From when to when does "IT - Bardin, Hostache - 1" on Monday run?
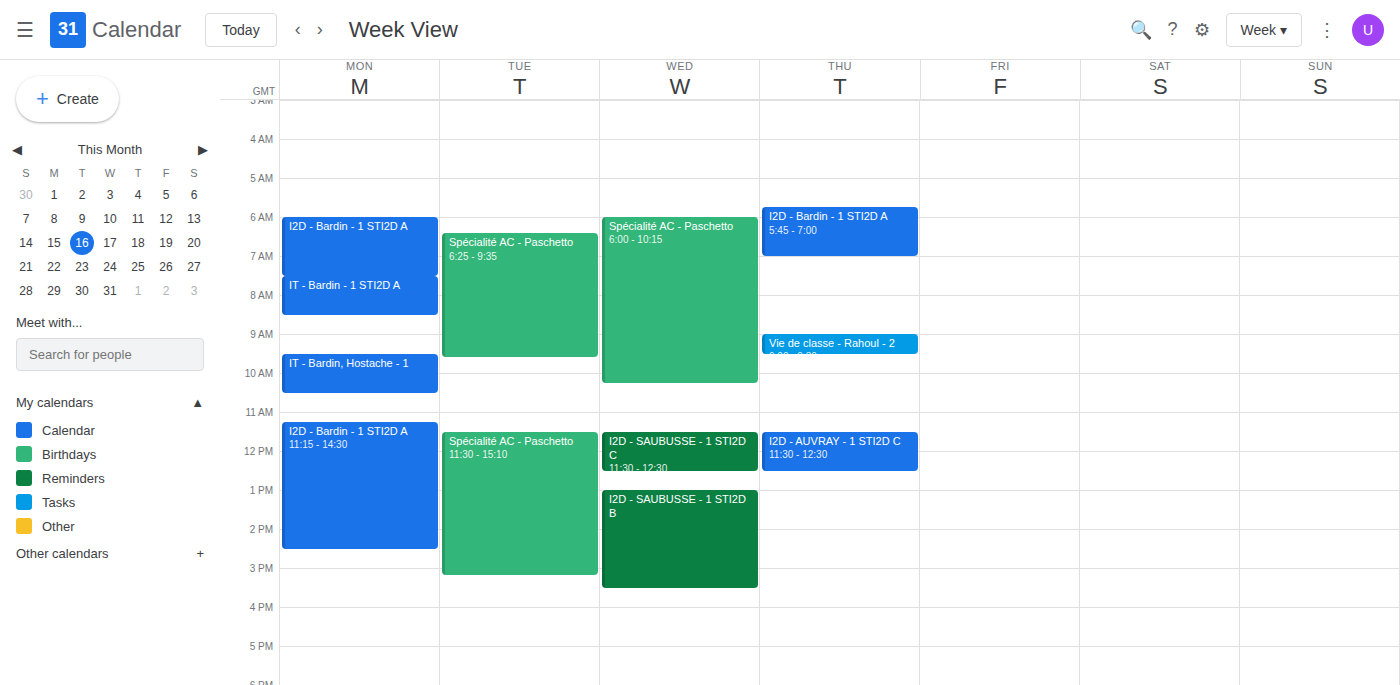
9:30 AM to 10:30 AM